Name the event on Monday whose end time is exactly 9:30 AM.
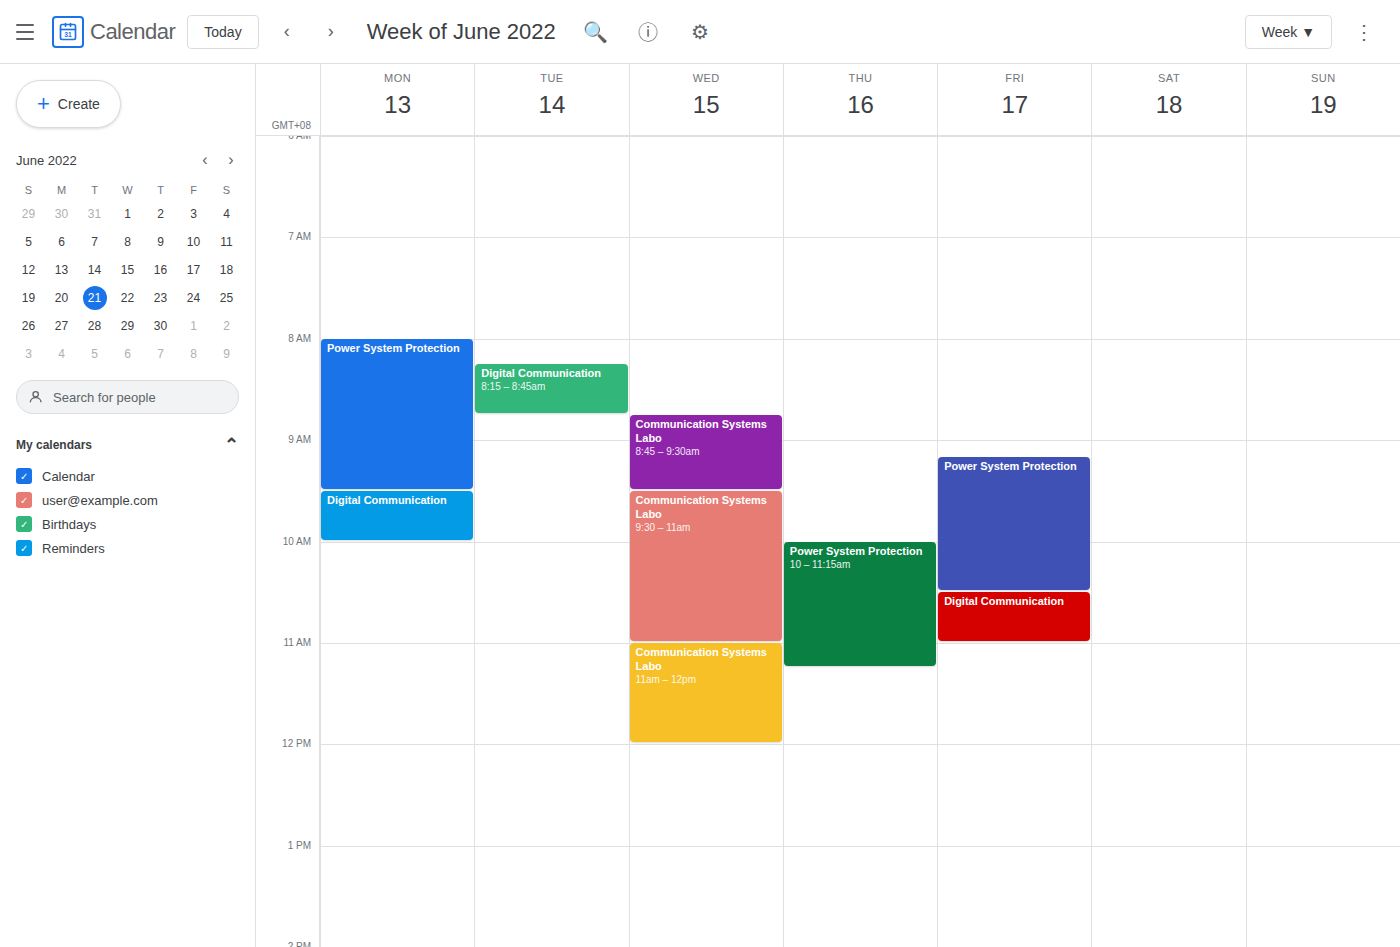
"Power System Protection"